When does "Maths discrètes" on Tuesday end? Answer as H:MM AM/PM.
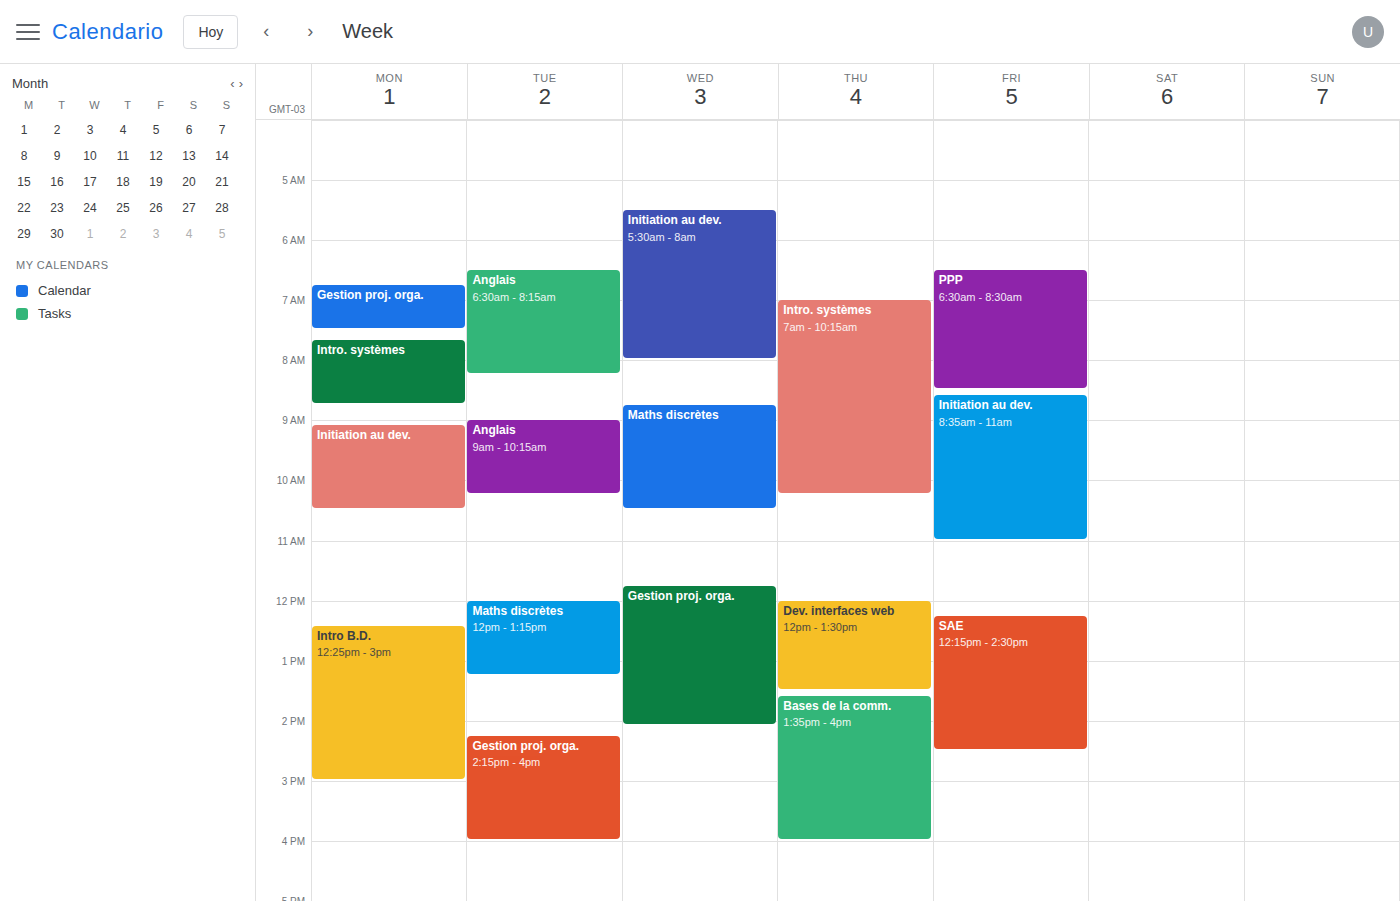
1:15 PM